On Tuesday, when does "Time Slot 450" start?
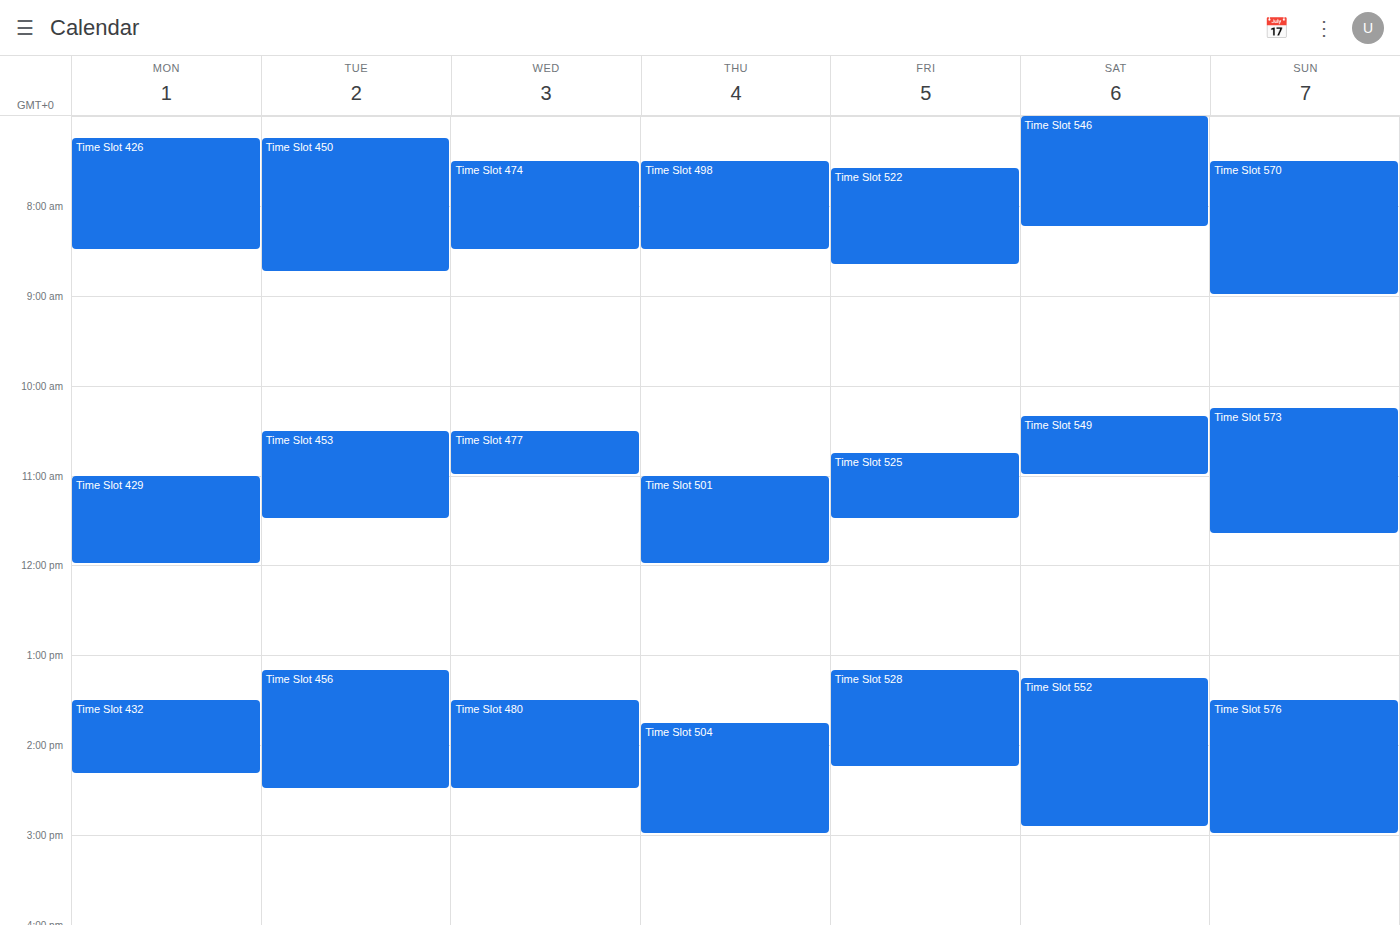
7:15 AM